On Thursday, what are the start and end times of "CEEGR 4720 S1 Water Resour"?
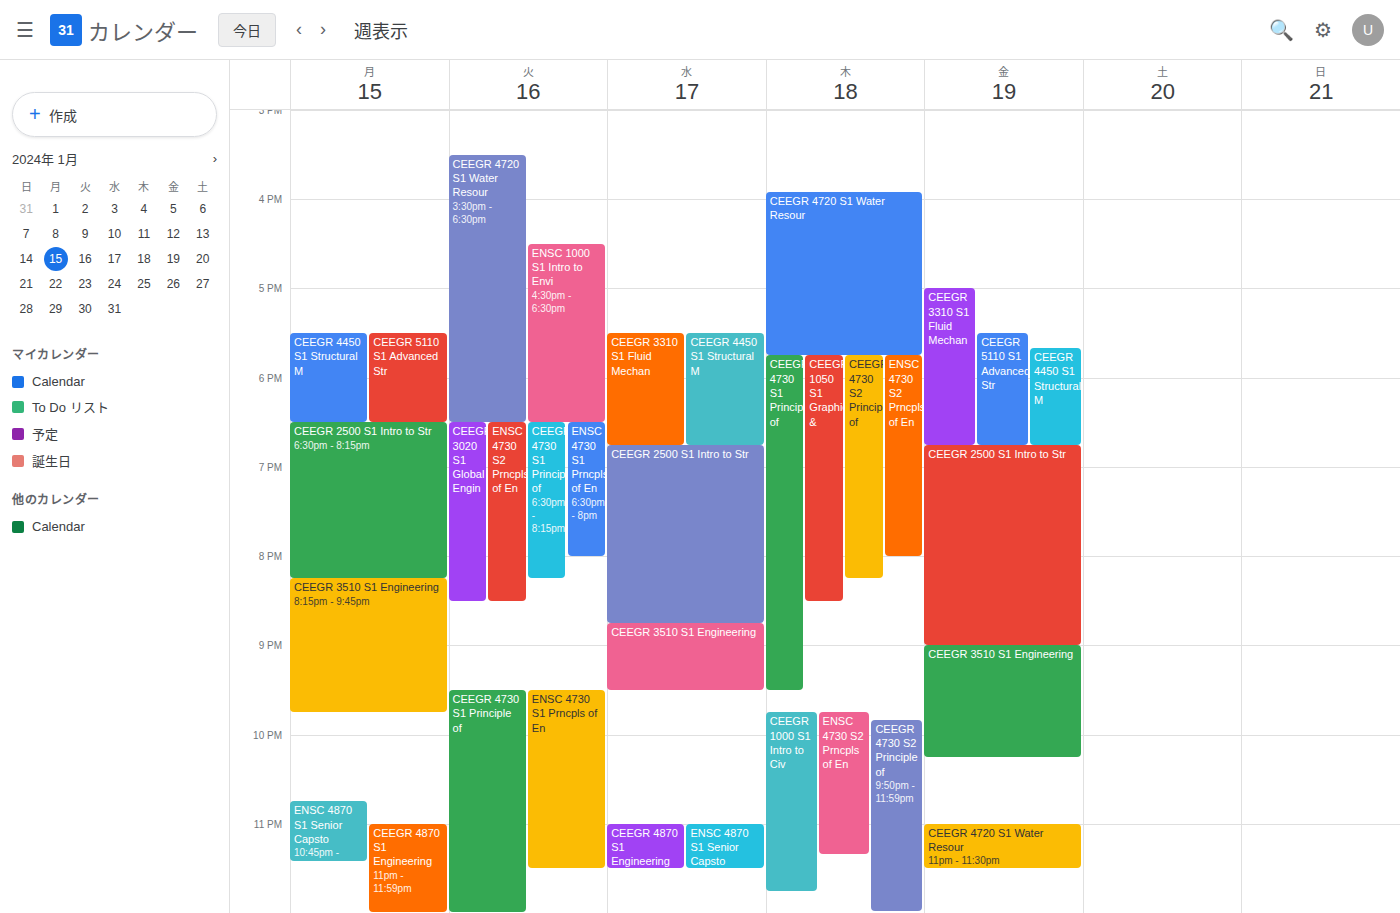
3:55 PM to 5:45 PM